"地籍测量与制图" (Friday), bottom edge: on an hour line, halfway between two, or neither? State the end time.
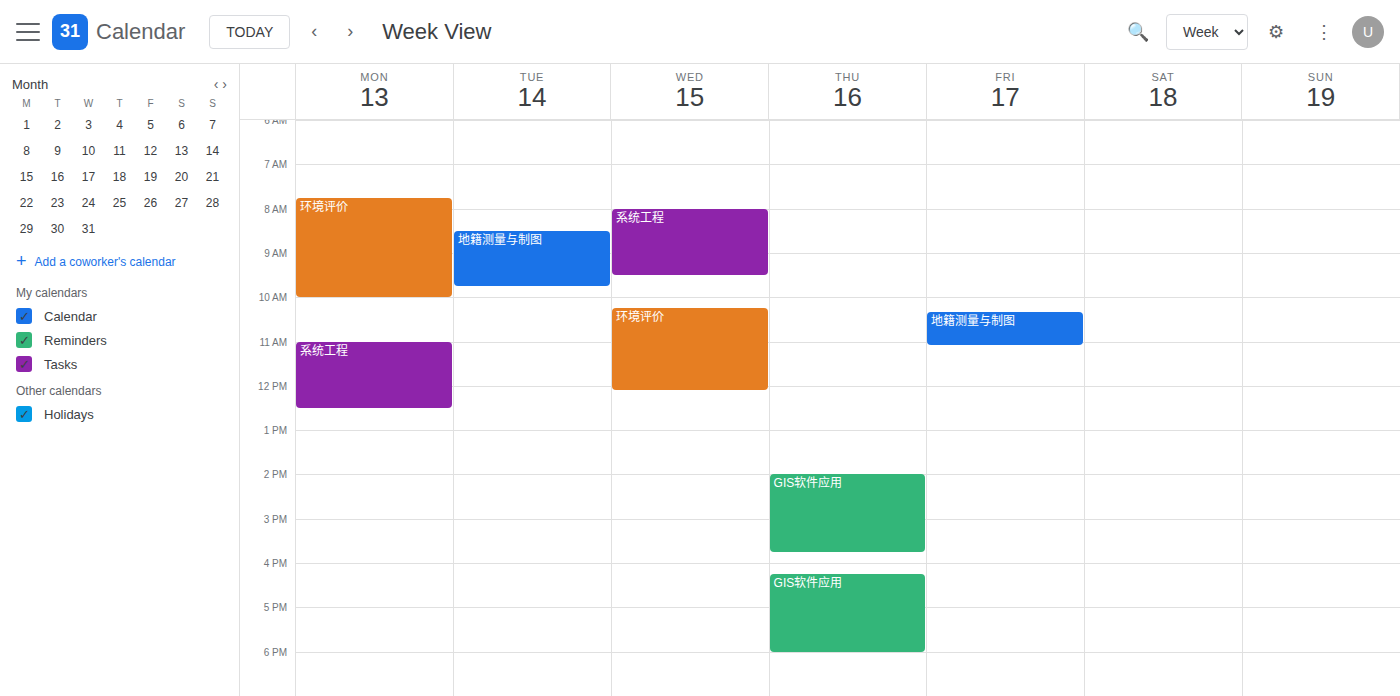
11:05 AM -- neither: 5 minutes below the 11 AM line and 55 minutes above the 12 PM line.